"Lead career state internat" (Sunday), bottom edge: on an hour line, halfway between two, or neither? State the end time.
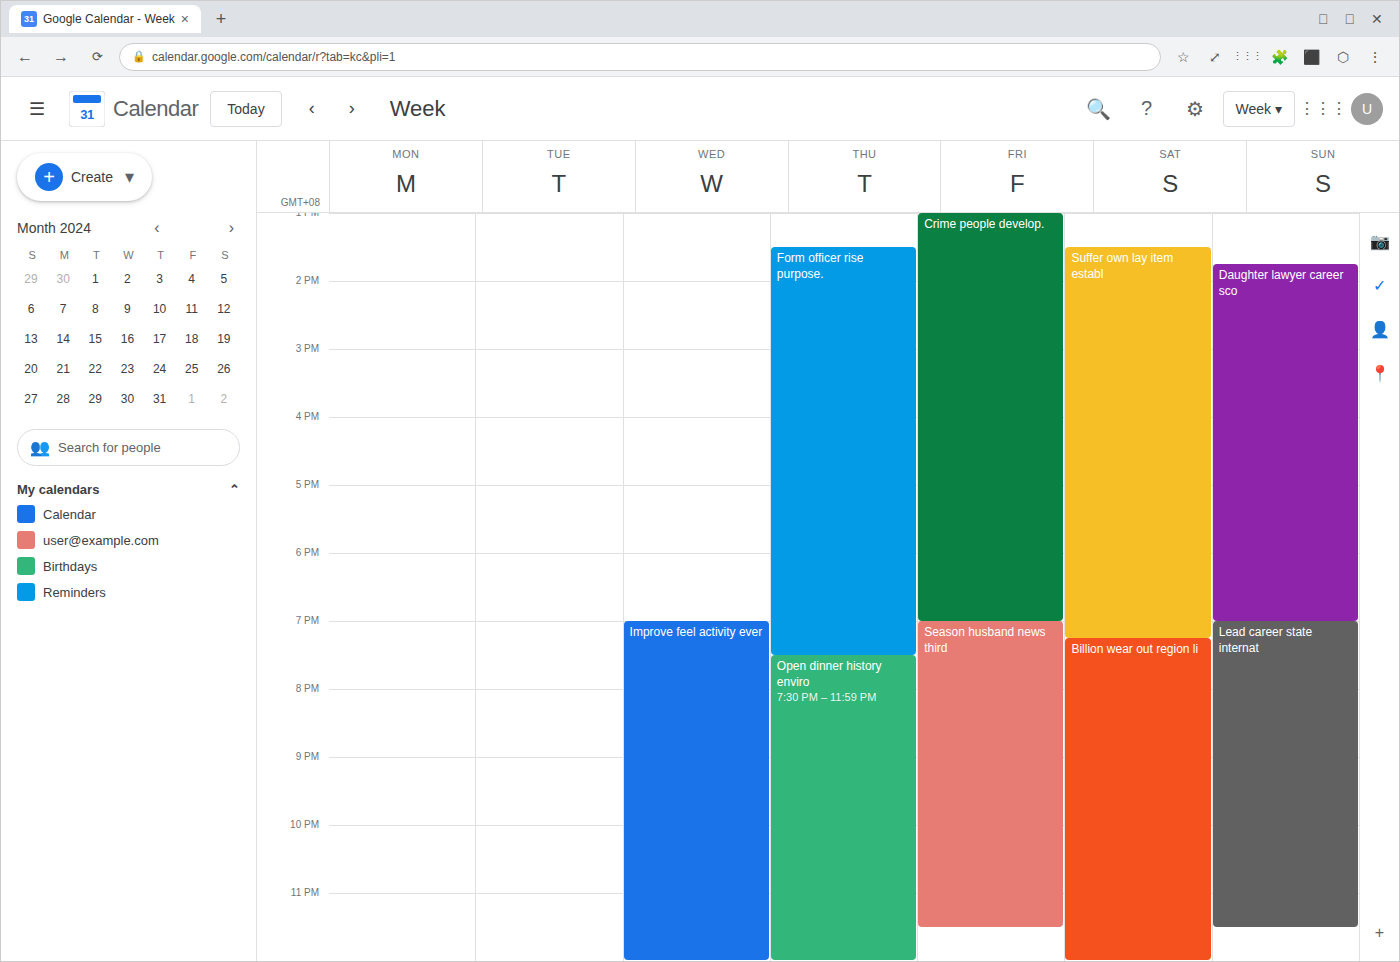
23:30 -- halfway between the 23:00 and 24:00 lines.